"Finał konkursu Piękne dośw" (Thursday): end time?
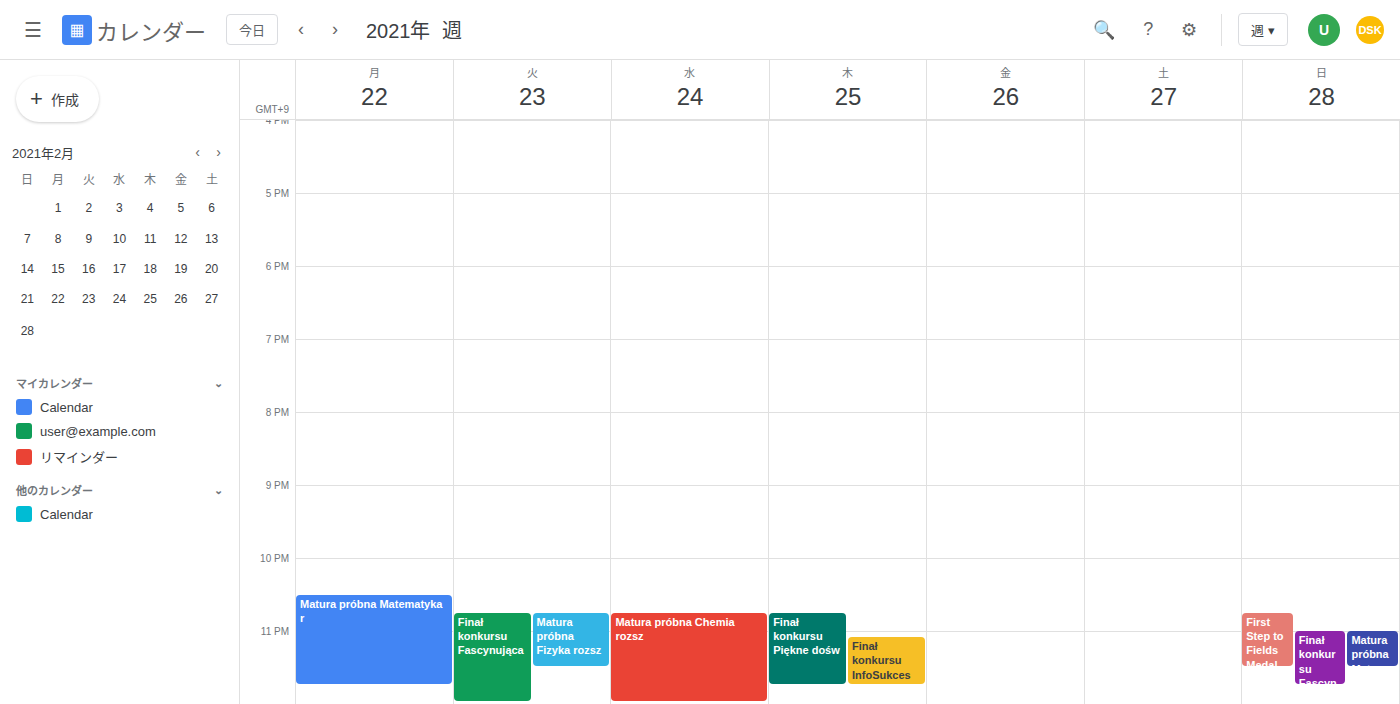
11:45 PM